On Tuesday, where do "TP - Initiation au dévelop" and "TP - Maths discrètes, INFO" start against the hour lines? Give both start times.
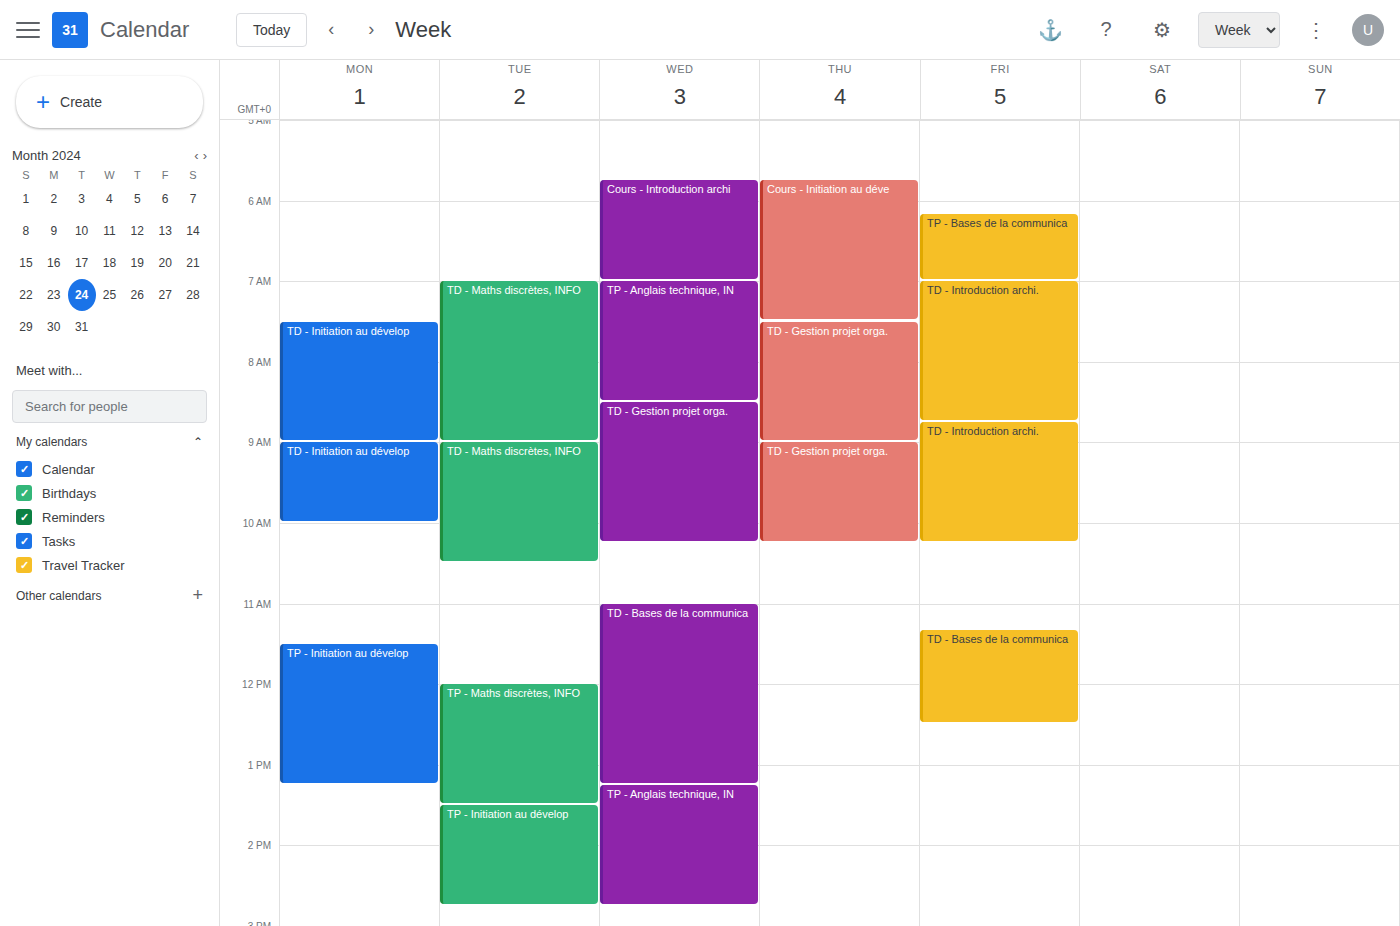
"TP - Initiation au dévelop": 1:30 PM, halfway between the 1 PM and 2 PM lines. "TP - Maths discrètes, INFO": 12:00 PM, exactly on the 12 PM line.